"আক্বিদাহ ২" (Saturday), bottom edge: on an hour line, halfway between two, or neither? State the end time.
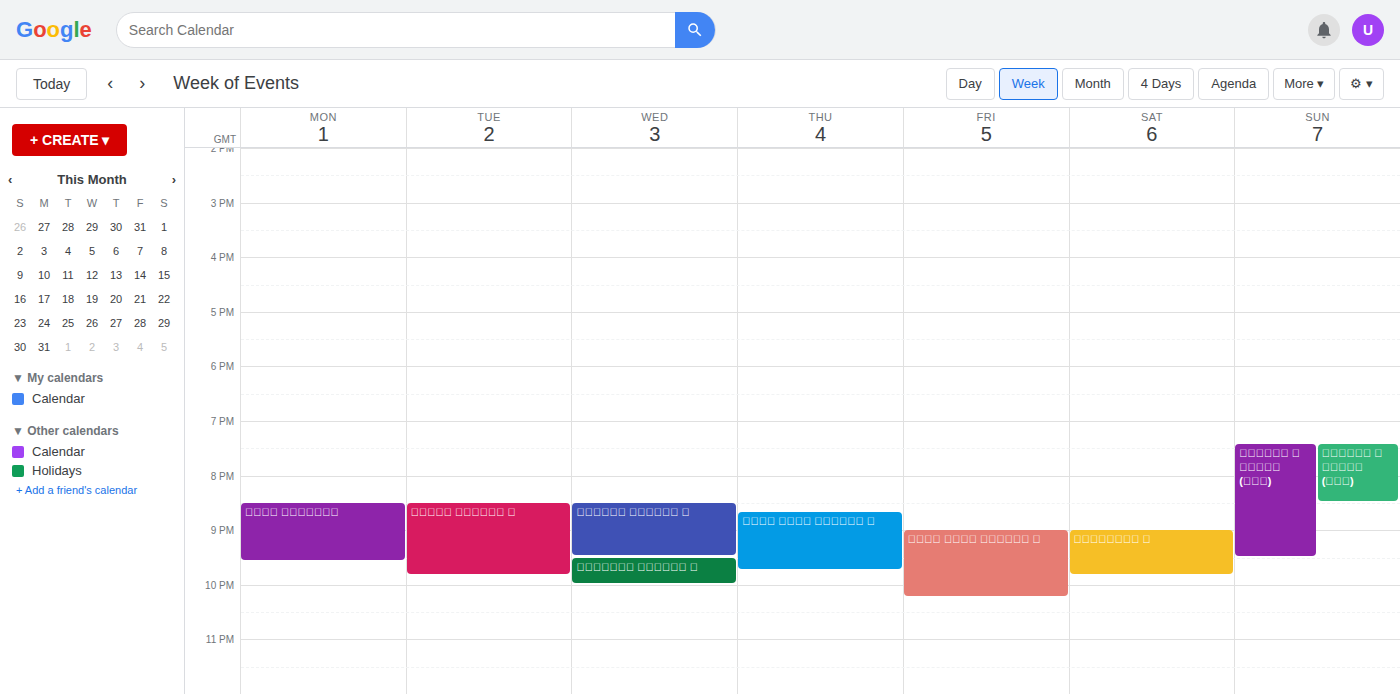
9:50 PM -- neither: 50 minutes below the 9 PM line and 10 minutes above the 10 PM line.